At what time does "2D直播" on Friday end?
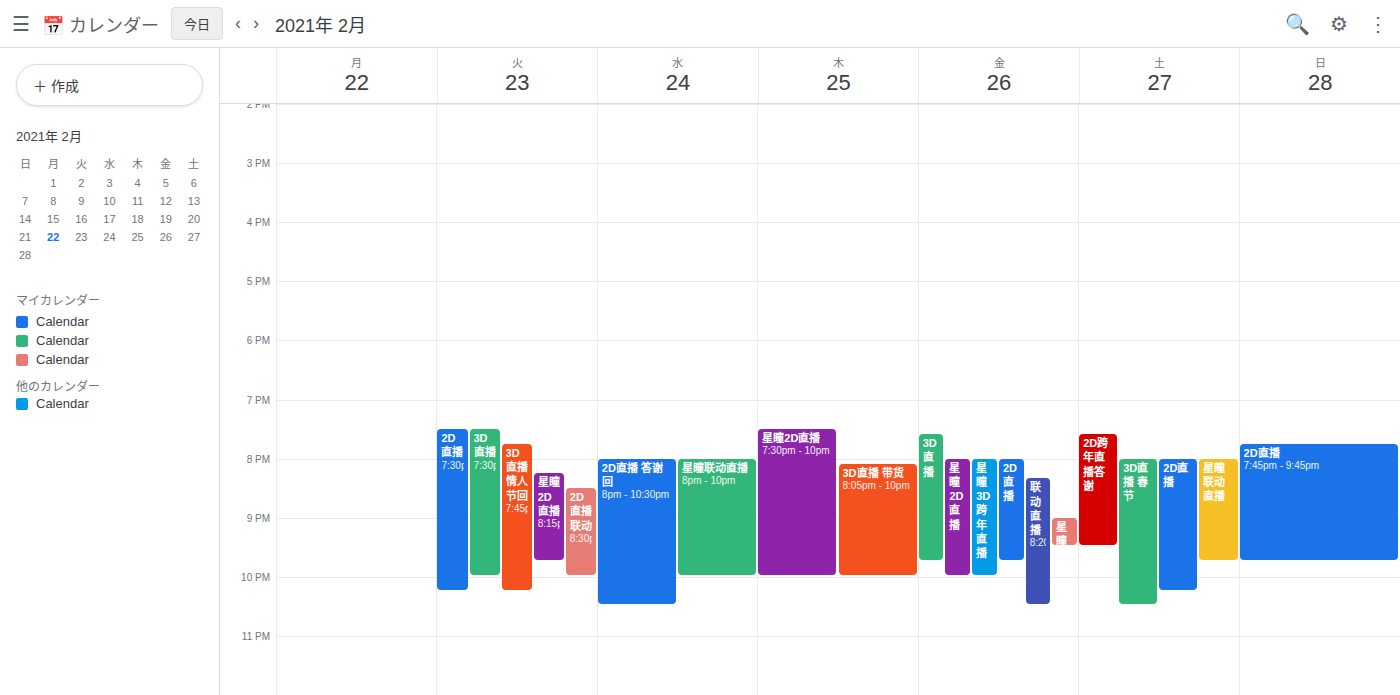
9:45 PM